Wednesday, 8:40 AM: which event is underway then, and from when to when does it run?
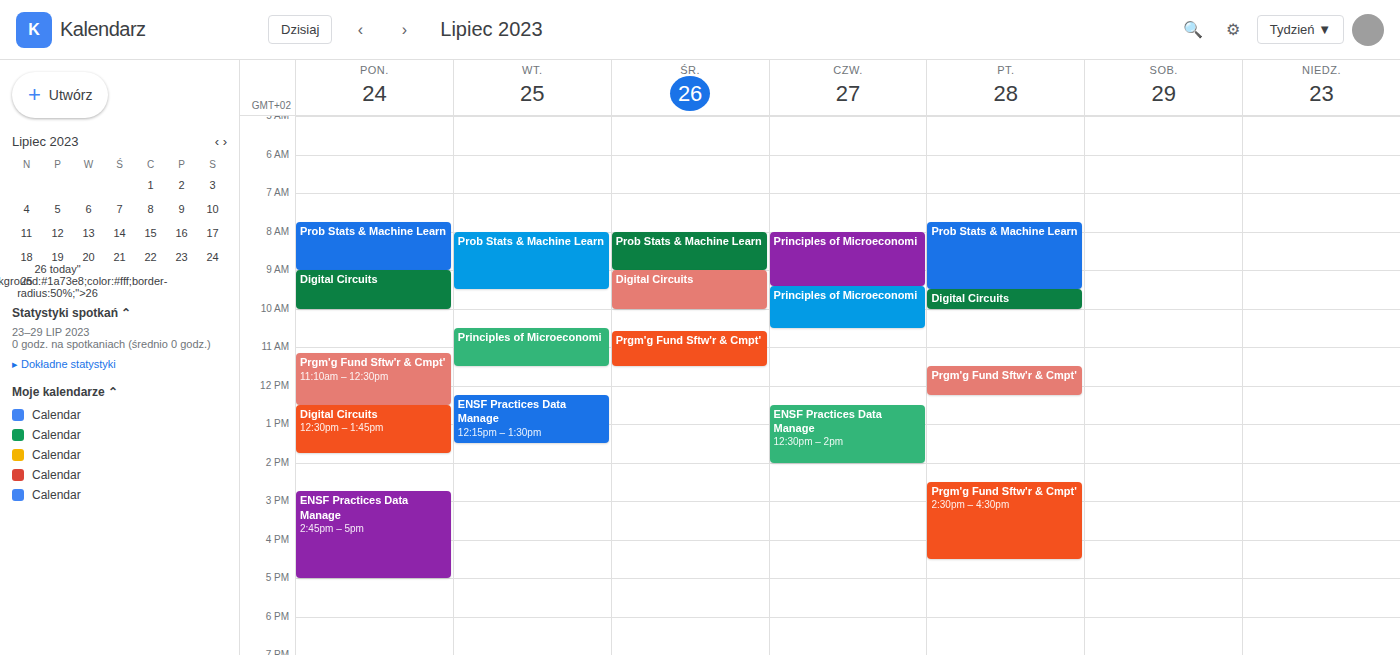
"Prob Stats & Machine Learn", 8:00 AM to 9:00 AM